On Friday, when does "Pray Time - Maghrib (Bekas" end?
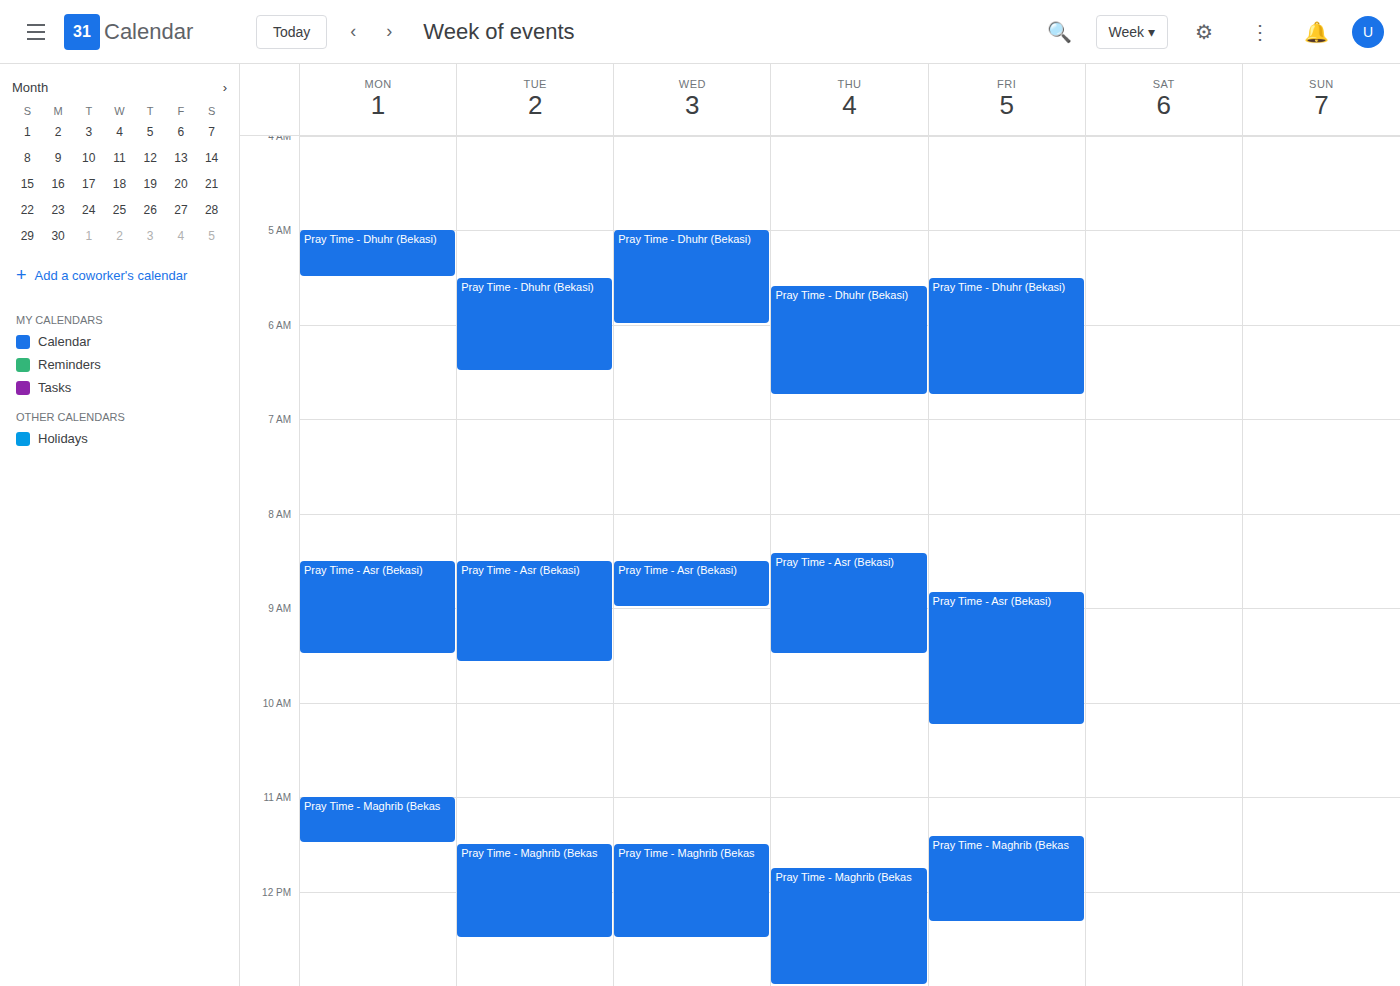
12:20 PM